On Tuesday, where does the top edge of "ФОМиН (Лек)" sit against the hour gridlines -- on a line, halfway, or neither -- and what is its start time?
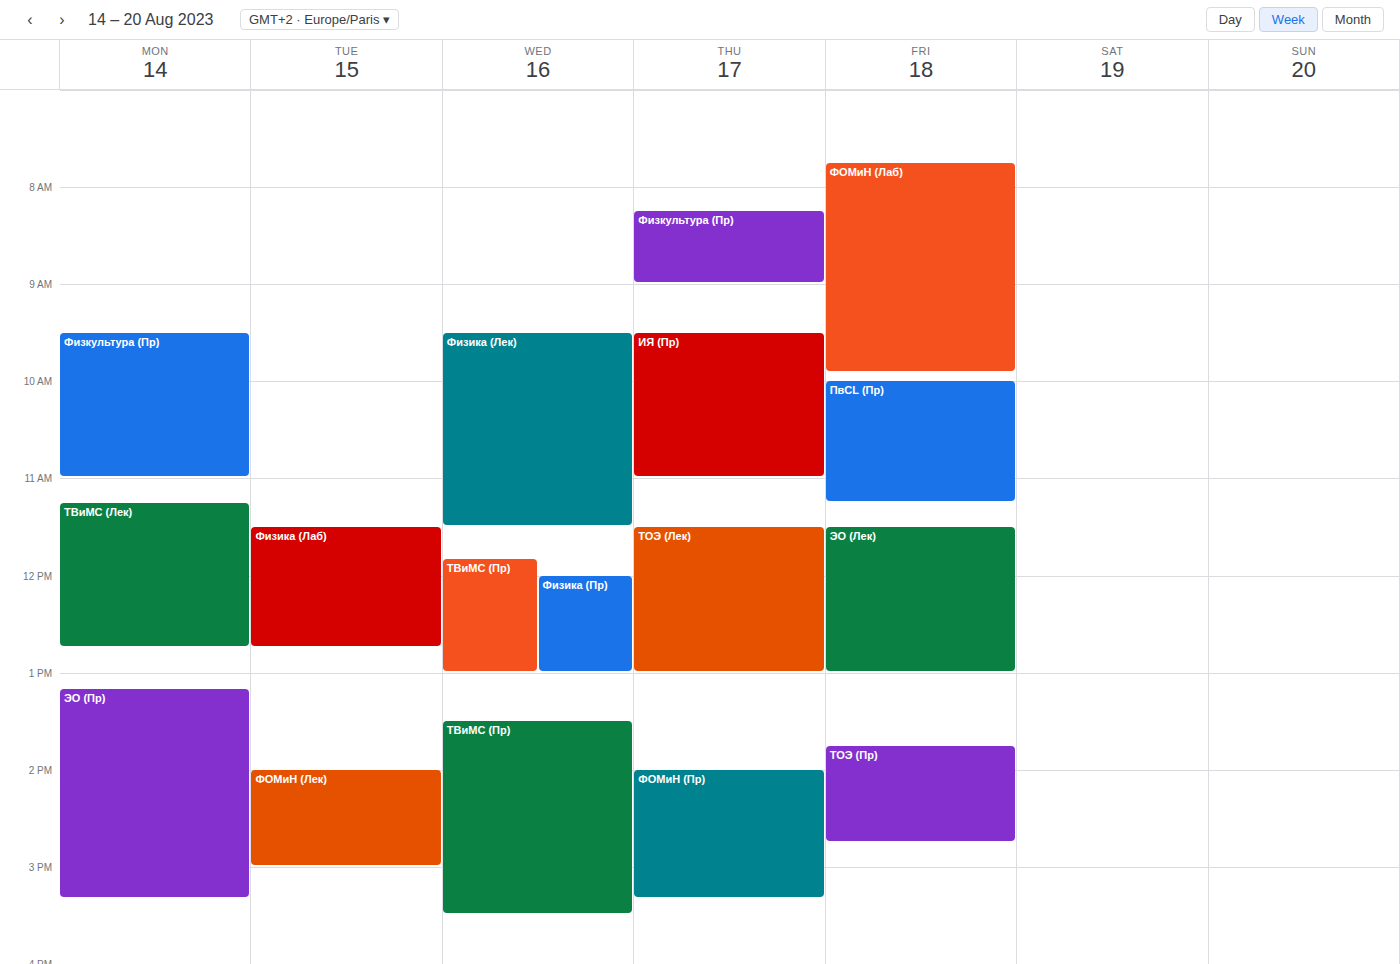
2:00 PM -- exactly on the 2 PM line.